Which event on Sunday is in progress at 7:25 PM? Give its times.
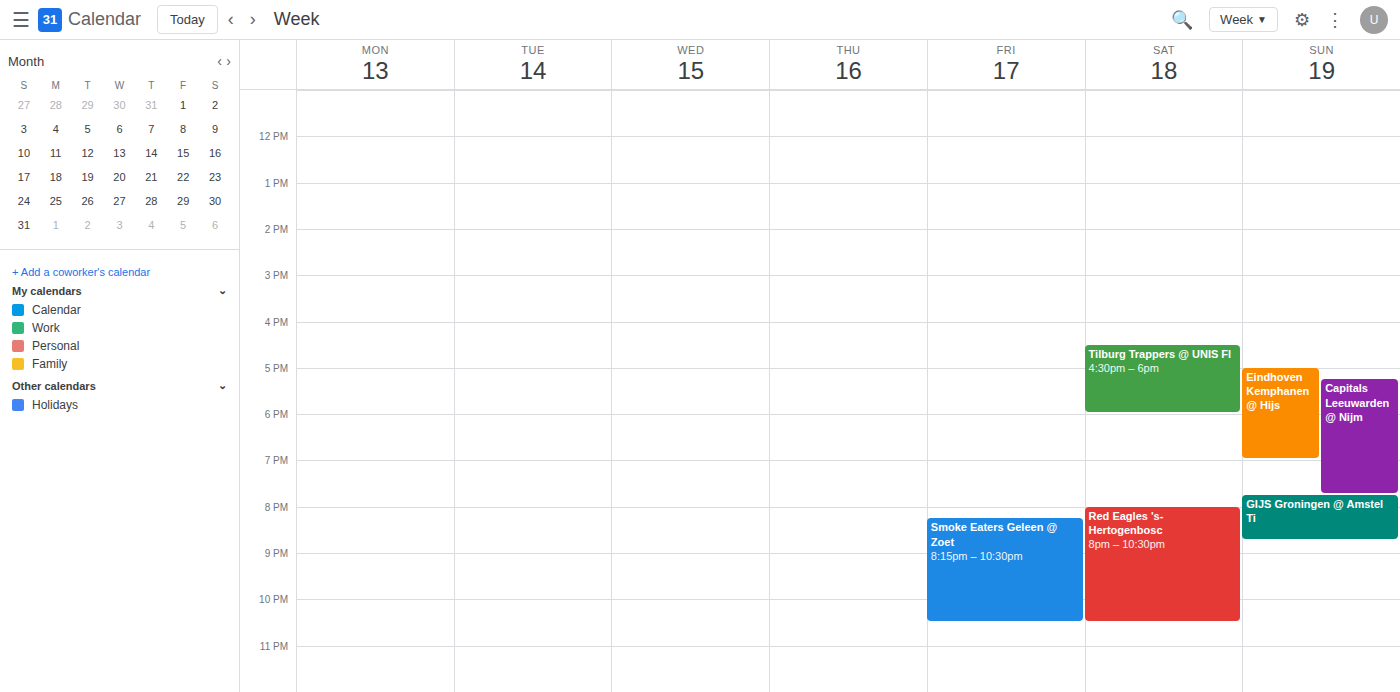
"Capitals Leeuwarden @ Nijm", 5:15 PM to 7:45 PM